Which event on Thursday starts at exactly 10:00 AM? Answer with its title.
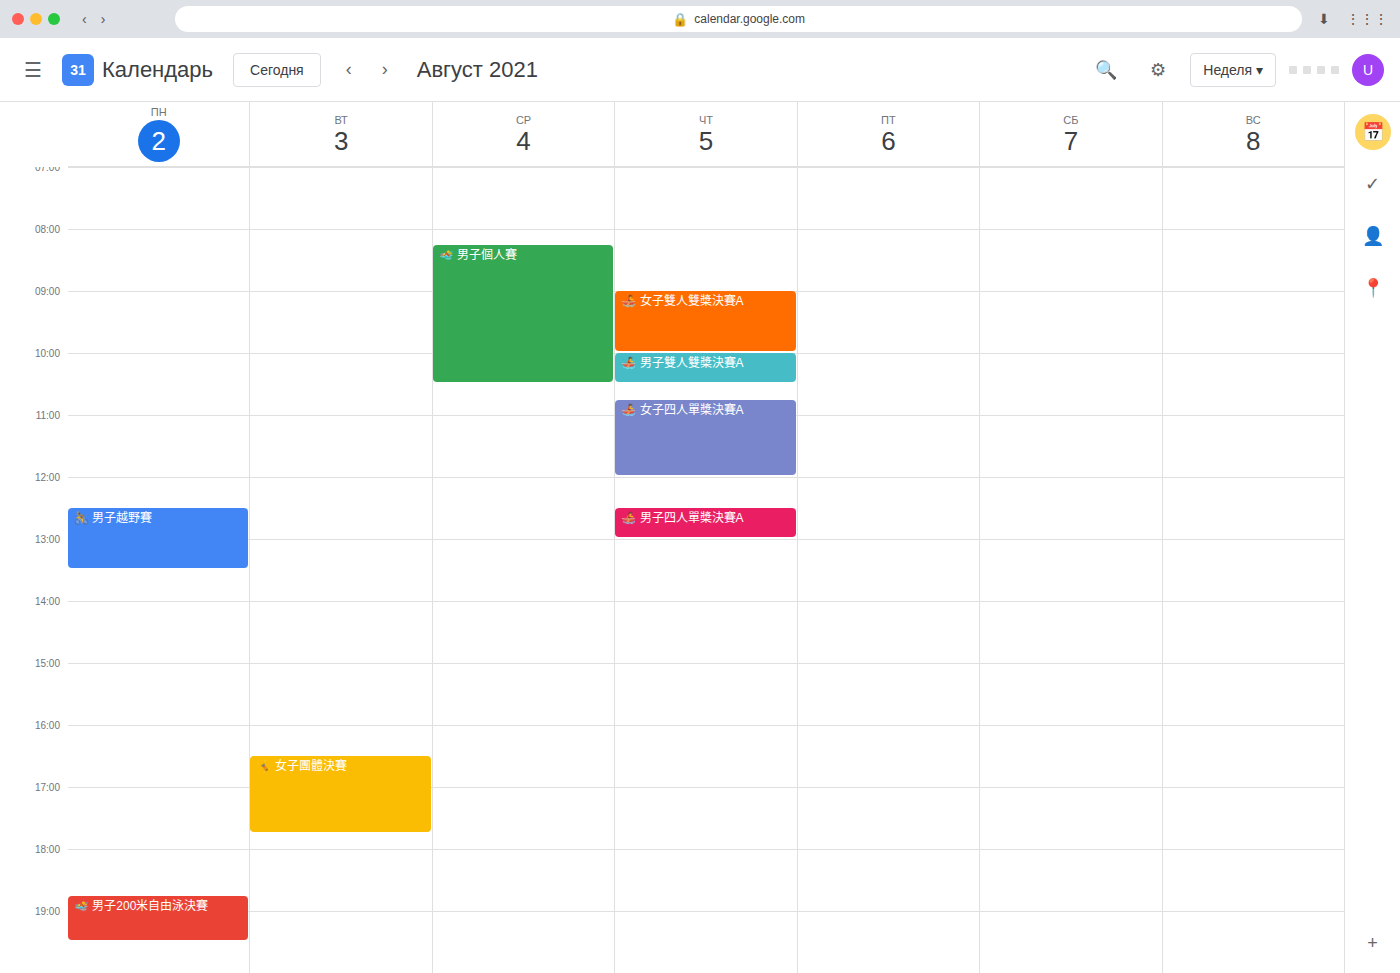
"🚣 男子雙人雙槳決賽A"